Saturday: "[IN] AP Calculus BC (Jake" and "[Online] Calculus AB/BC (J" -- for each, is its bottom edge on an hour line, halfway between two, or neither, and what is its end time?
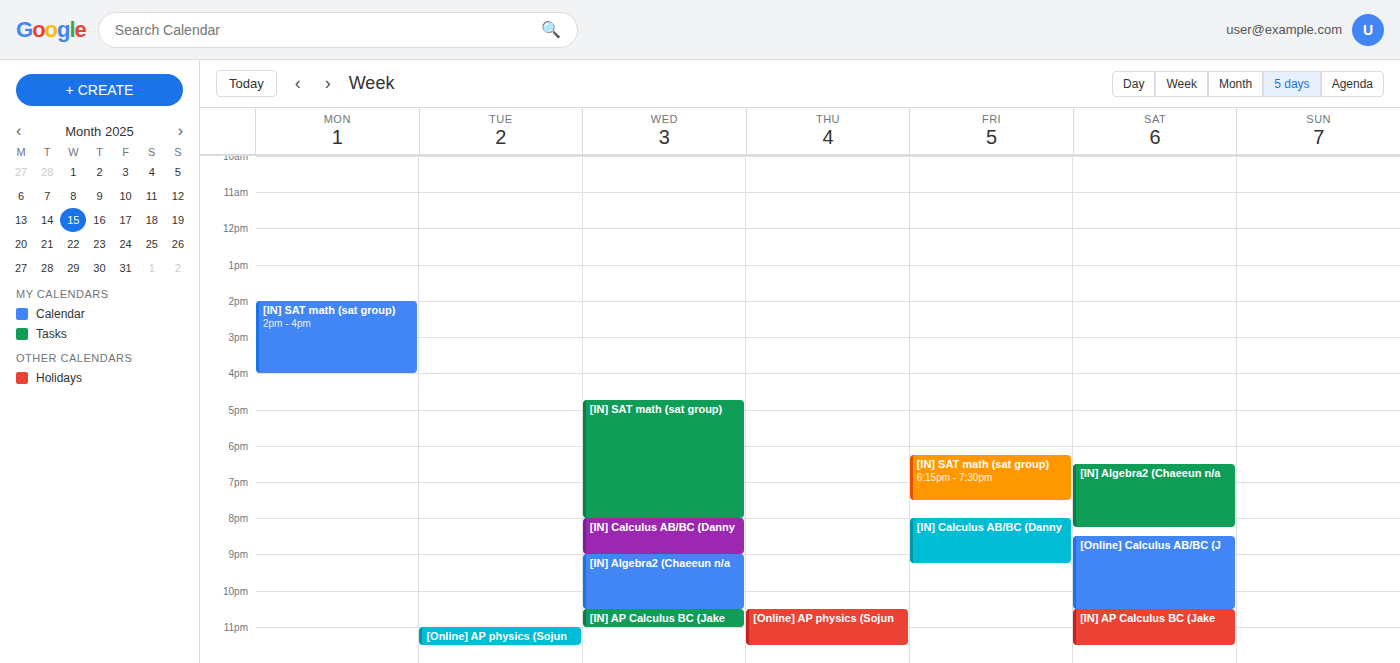
"[IN] AP Calculus BC (Jake": 11:30 PM, halfway between the 11 PM and 12 AM lines. "[Online] Calculus AB/BC (J": 10:30 PM, halfway between the 10 PM and 11 PM lines.